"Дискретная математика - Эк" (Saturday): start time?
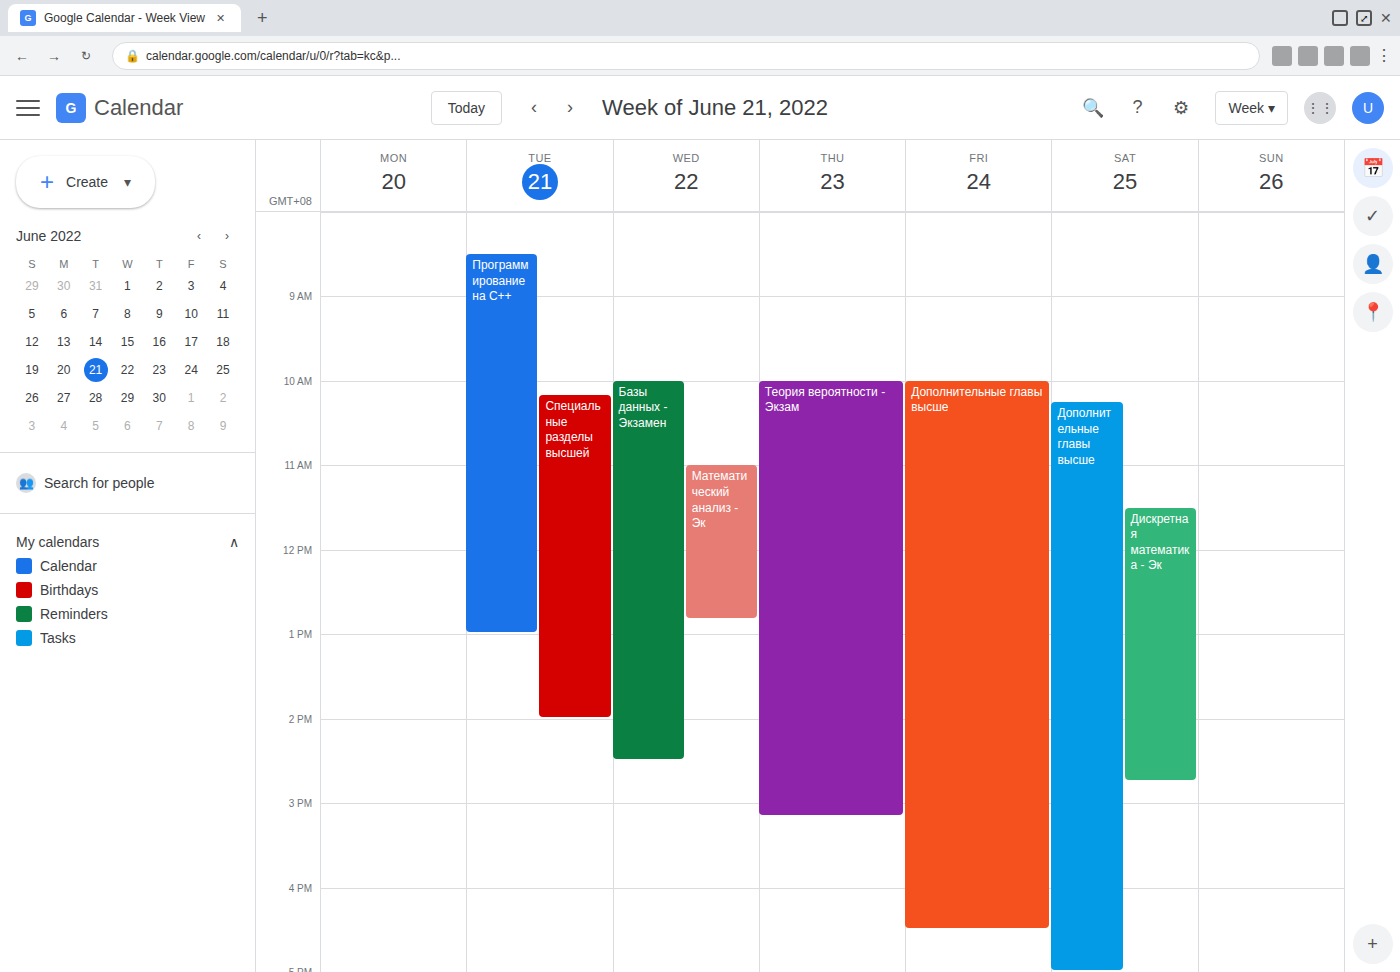
11:30 AM